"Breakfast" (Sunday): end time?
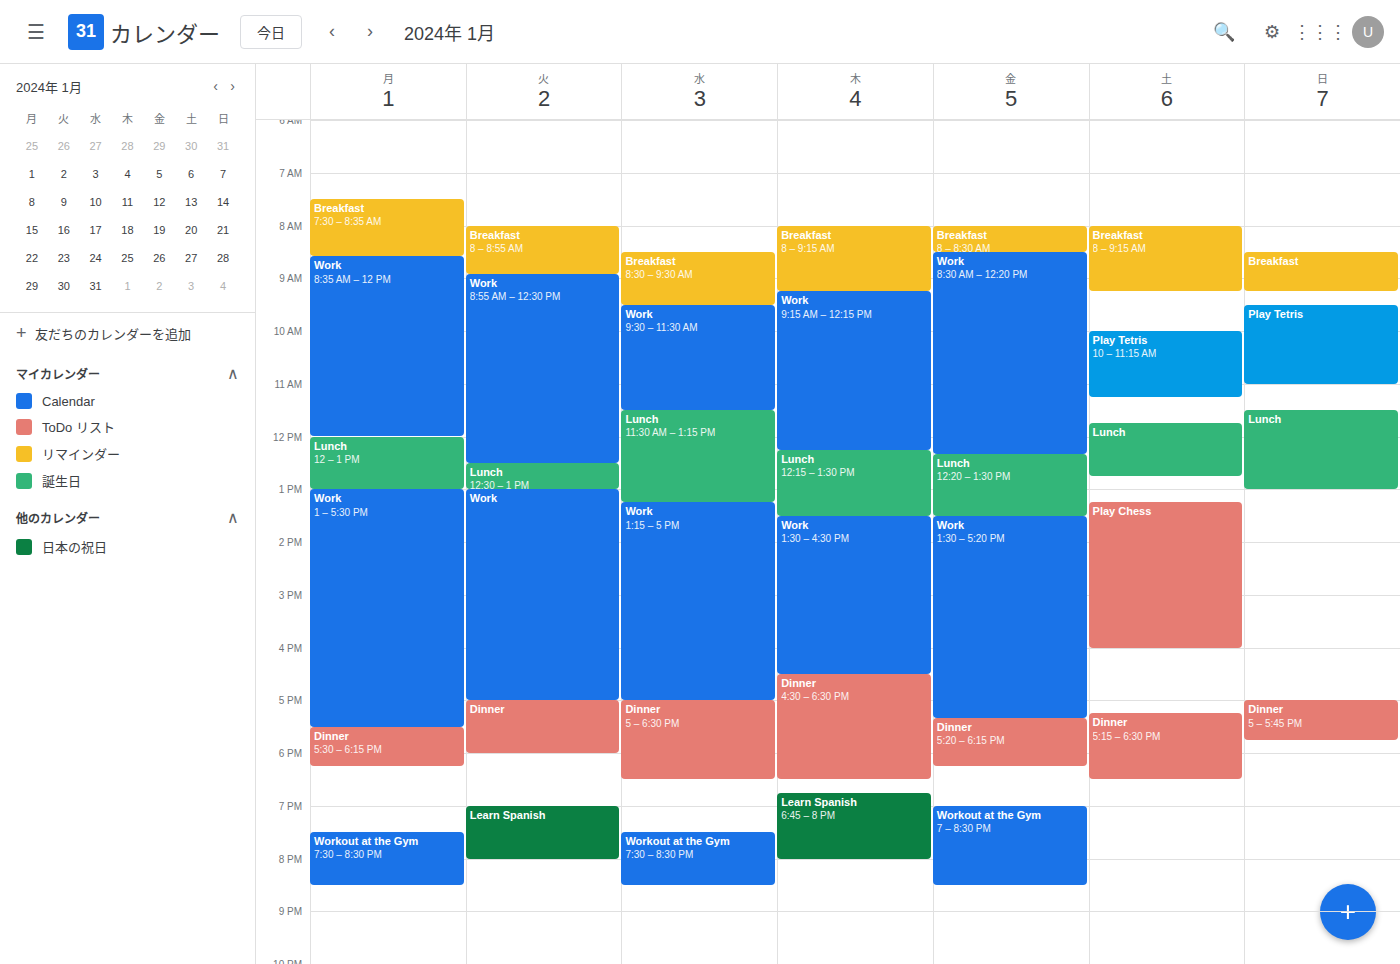
9:15 AM